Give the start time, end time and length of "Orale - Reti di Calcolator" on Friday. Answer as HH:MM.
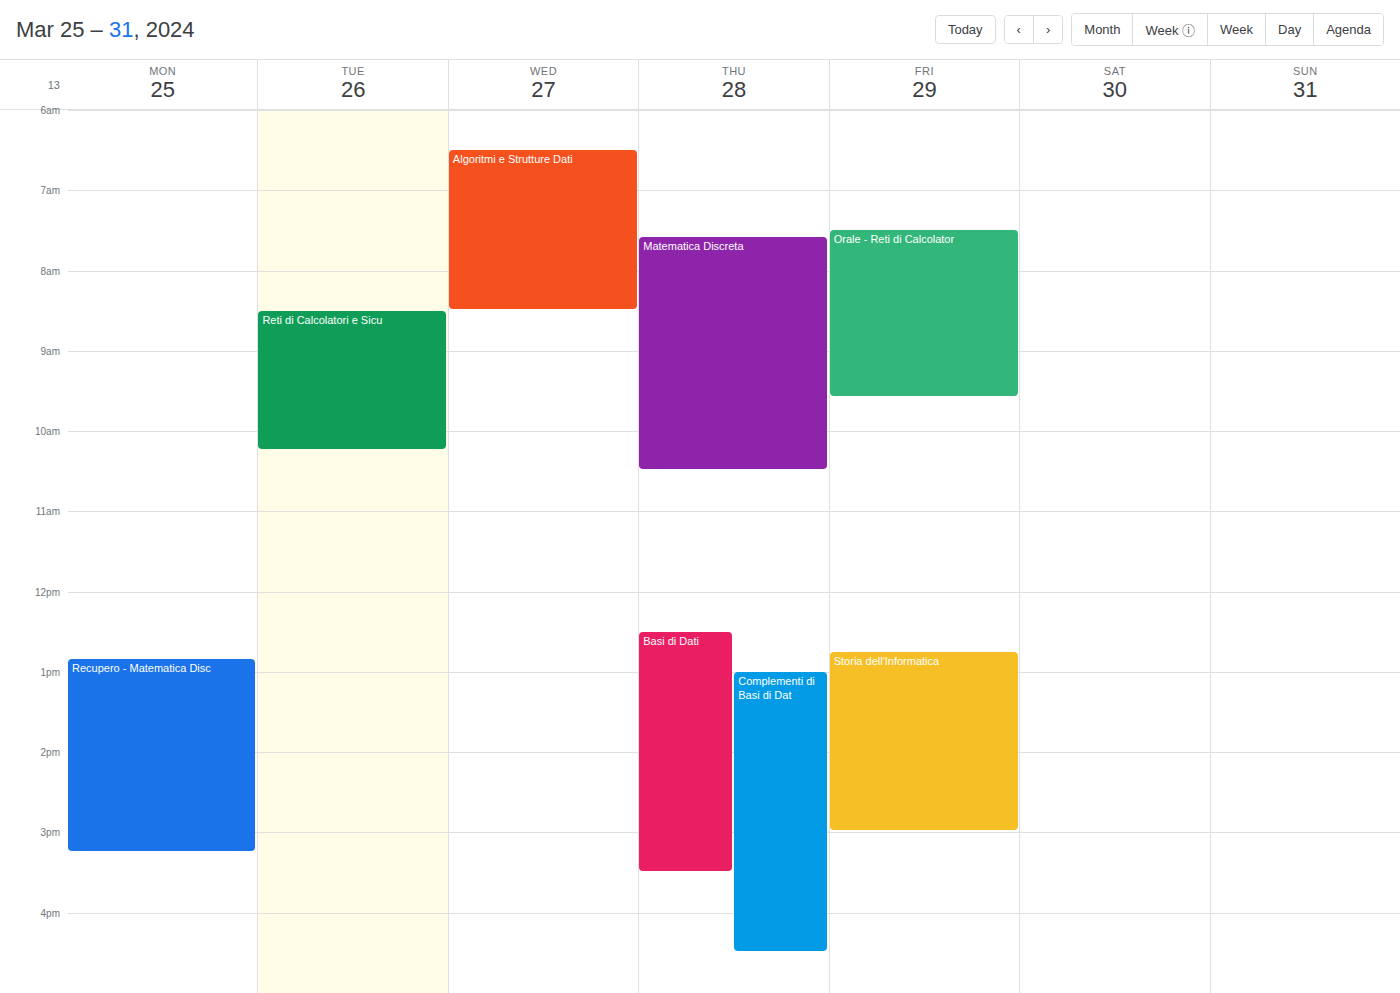
07:30 to 09:35, 2 hours 5 minutes